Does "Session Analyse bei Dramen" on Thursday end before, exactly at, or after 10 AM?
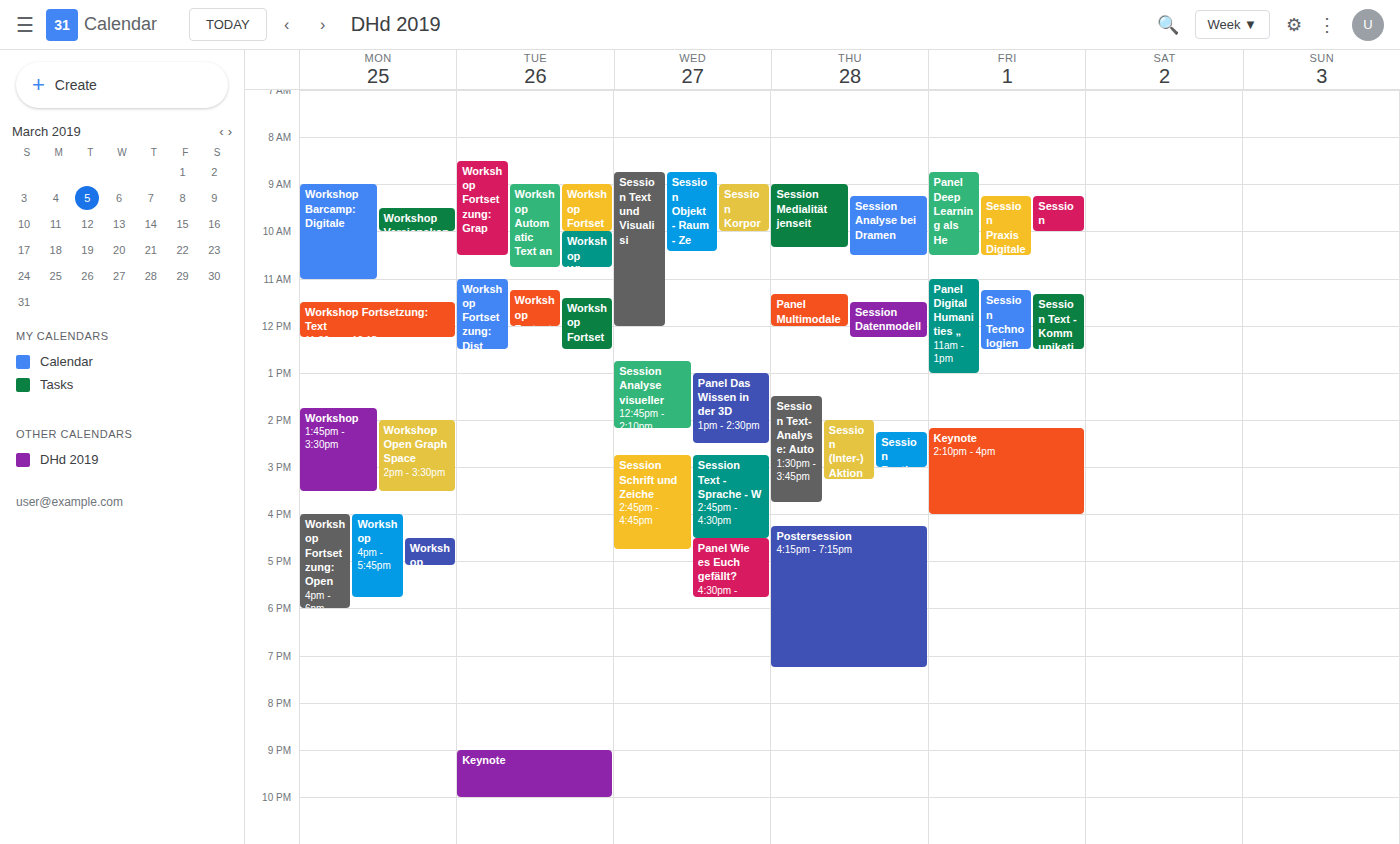
10:30 AM -- after 10 AM, 30 minutes below the 10 AM line.